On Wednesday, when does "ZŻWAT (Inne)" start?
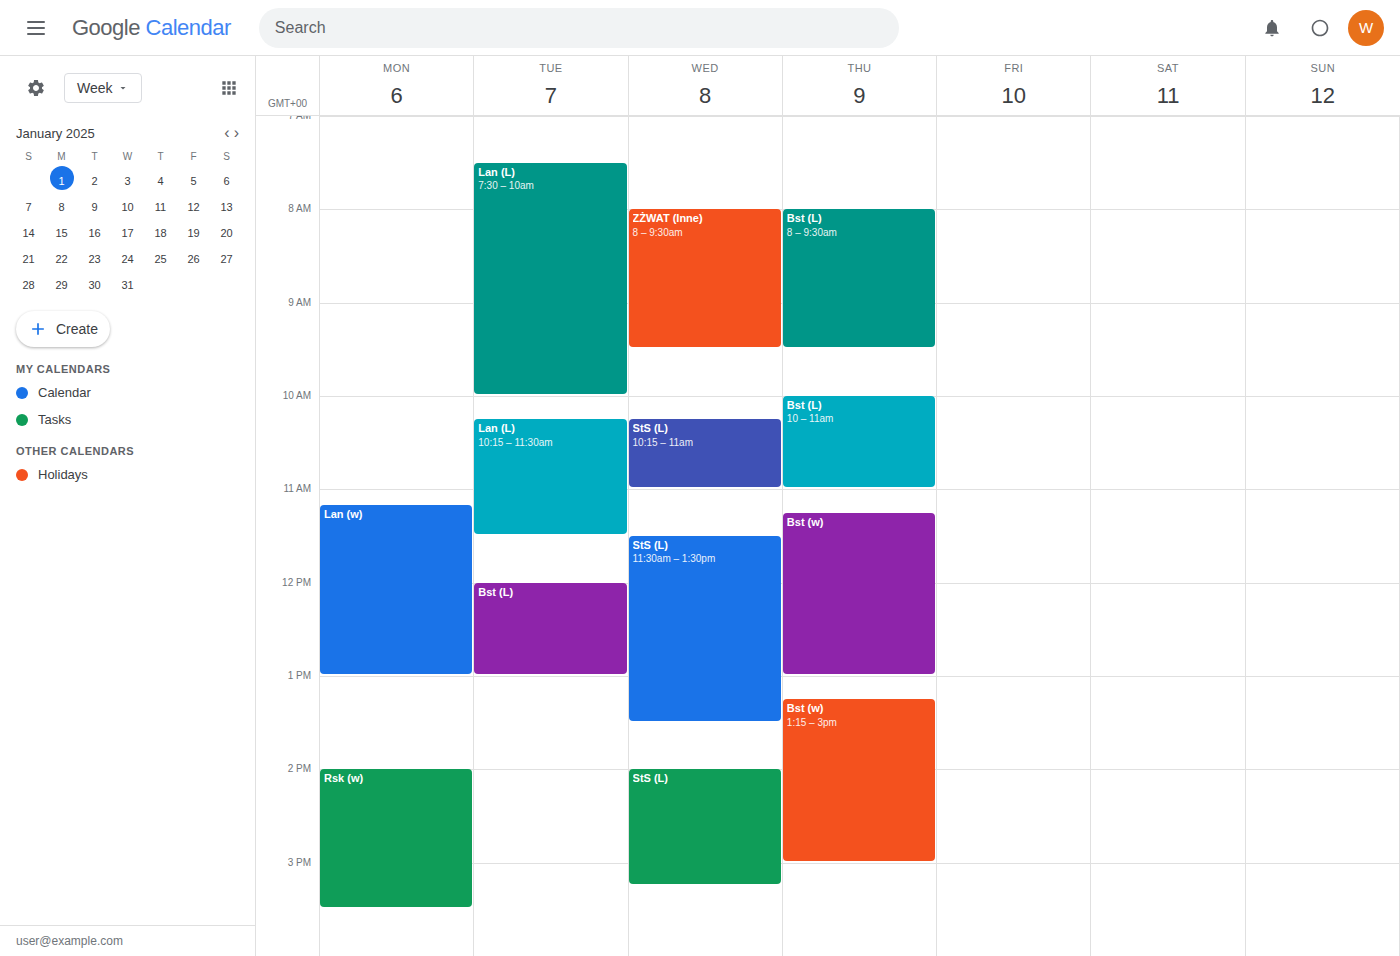
8:00 AM